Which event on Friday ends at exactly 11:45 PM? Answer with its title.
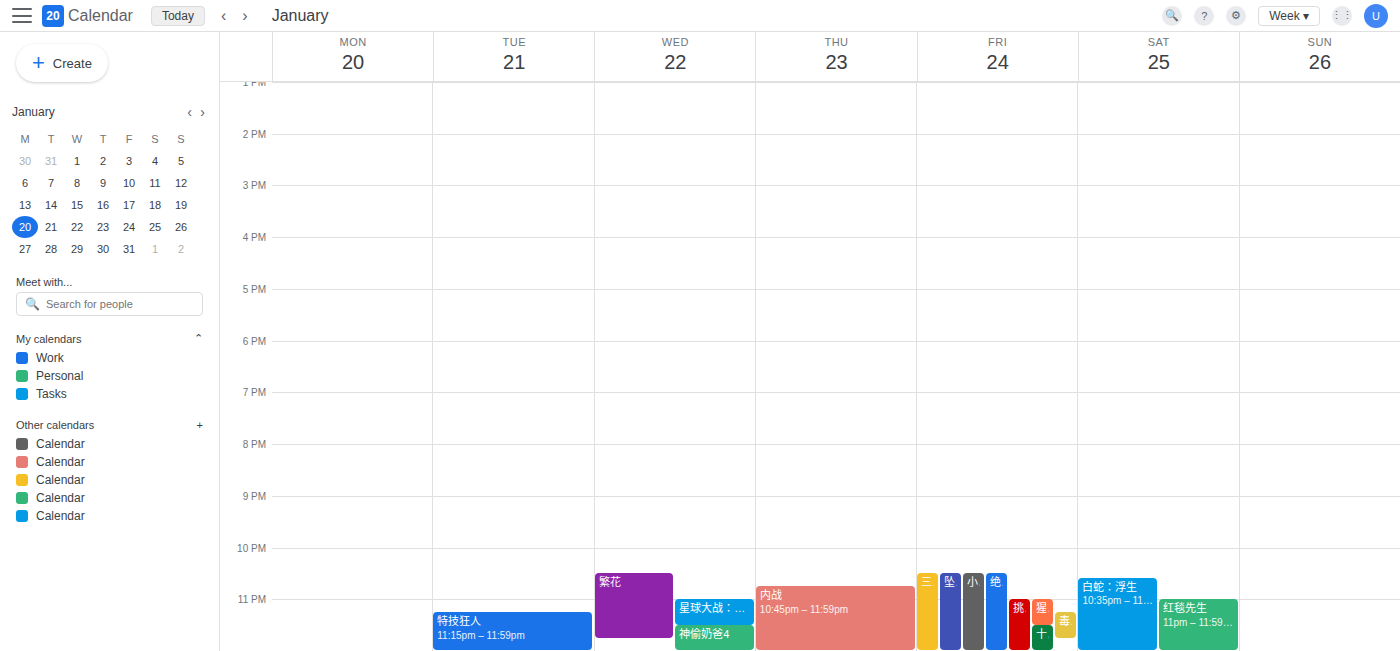
"毒液3"